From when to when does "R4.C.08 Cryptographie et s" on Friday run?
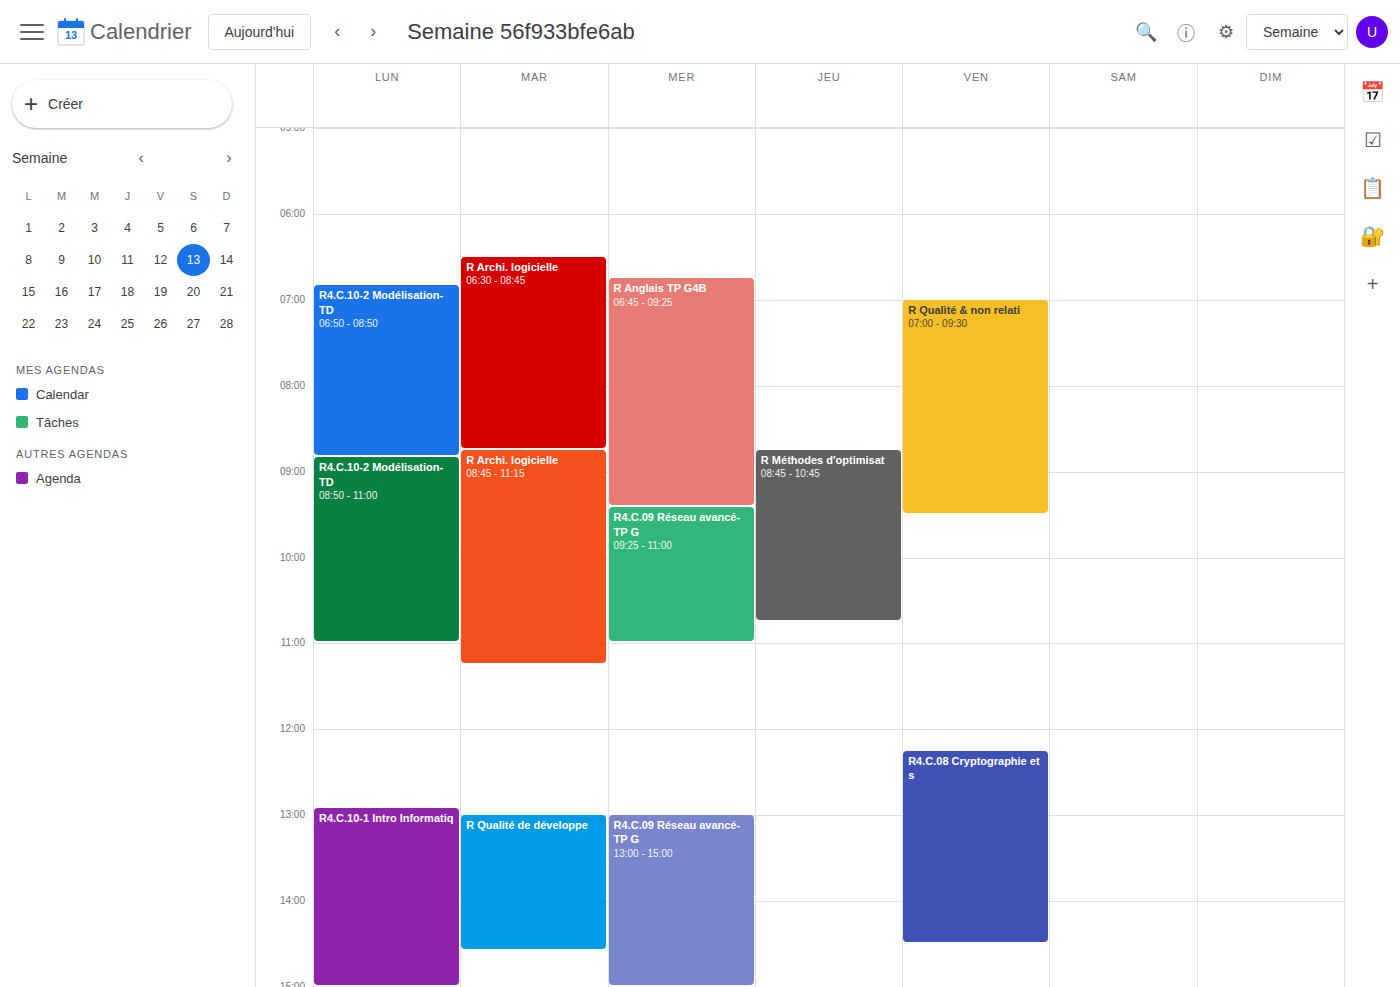
12:15 PM to 2:30 PM